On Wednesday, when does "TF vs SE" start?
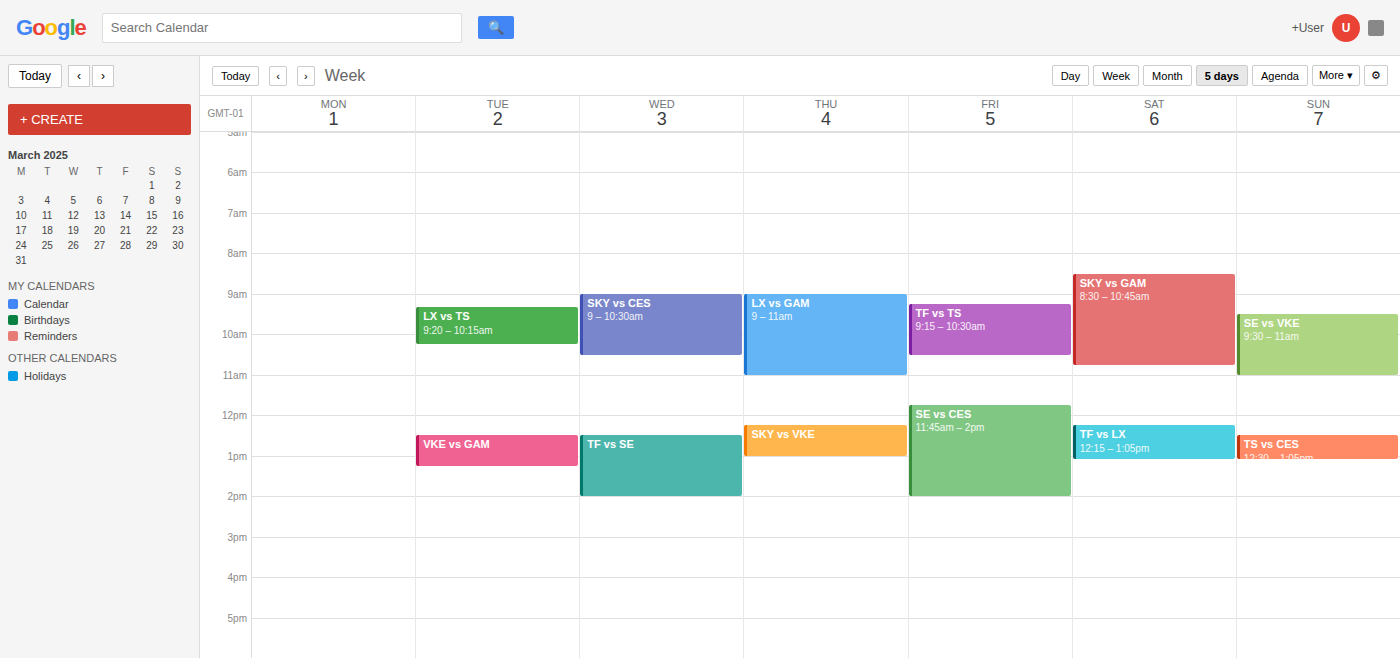
12:30 PM